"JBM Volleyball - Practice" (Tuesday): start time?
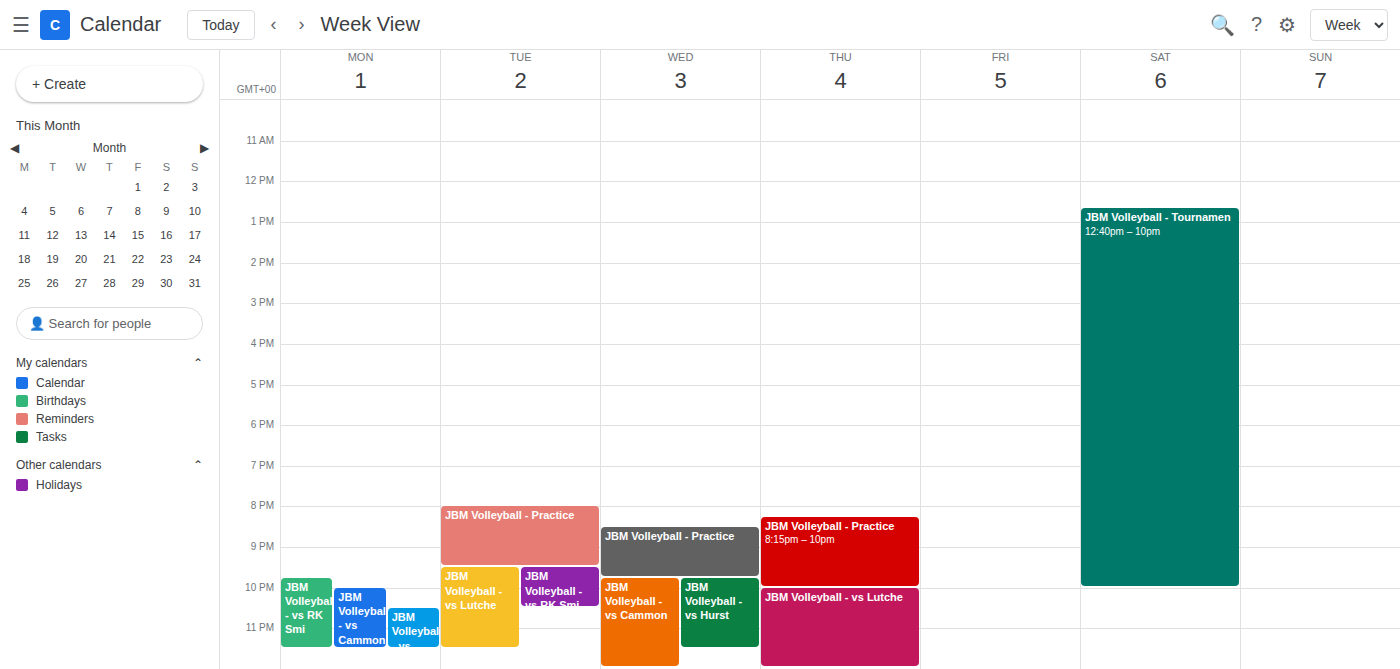
8:00 PM